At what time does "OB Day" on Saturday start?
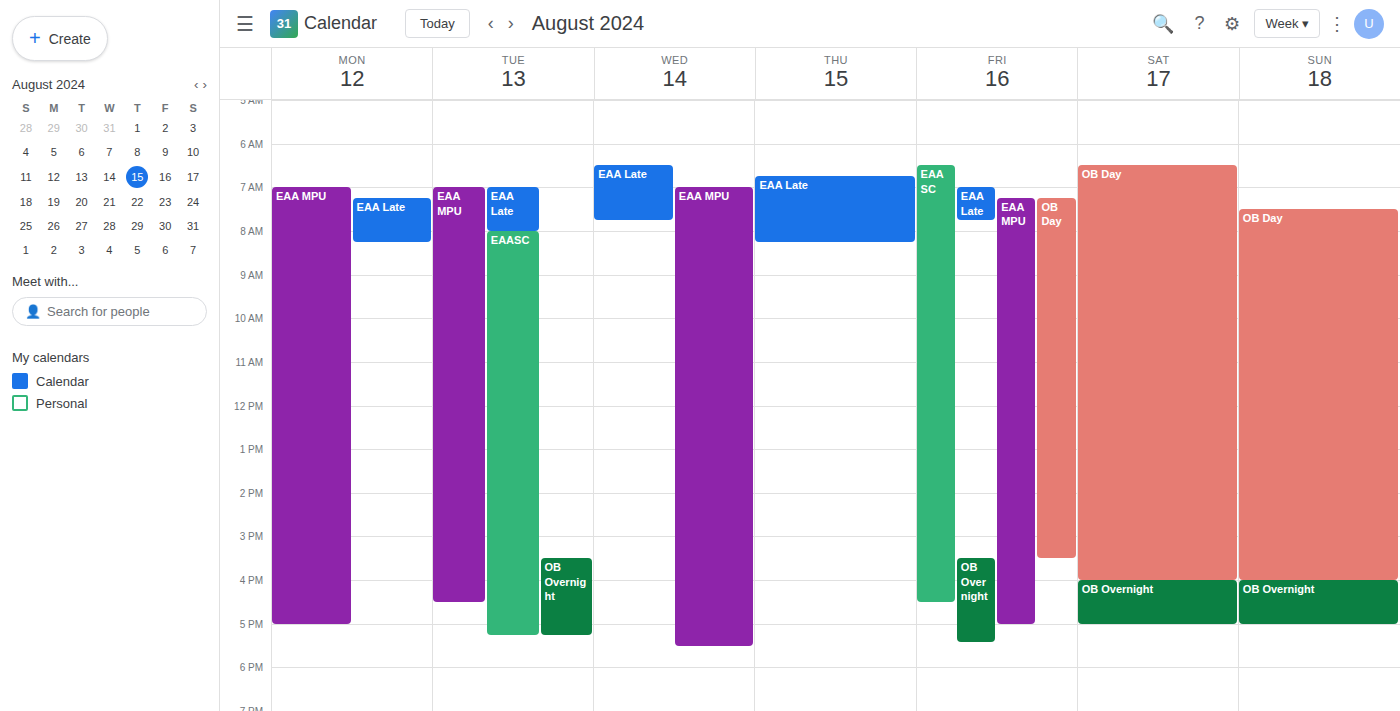
6:30 AM